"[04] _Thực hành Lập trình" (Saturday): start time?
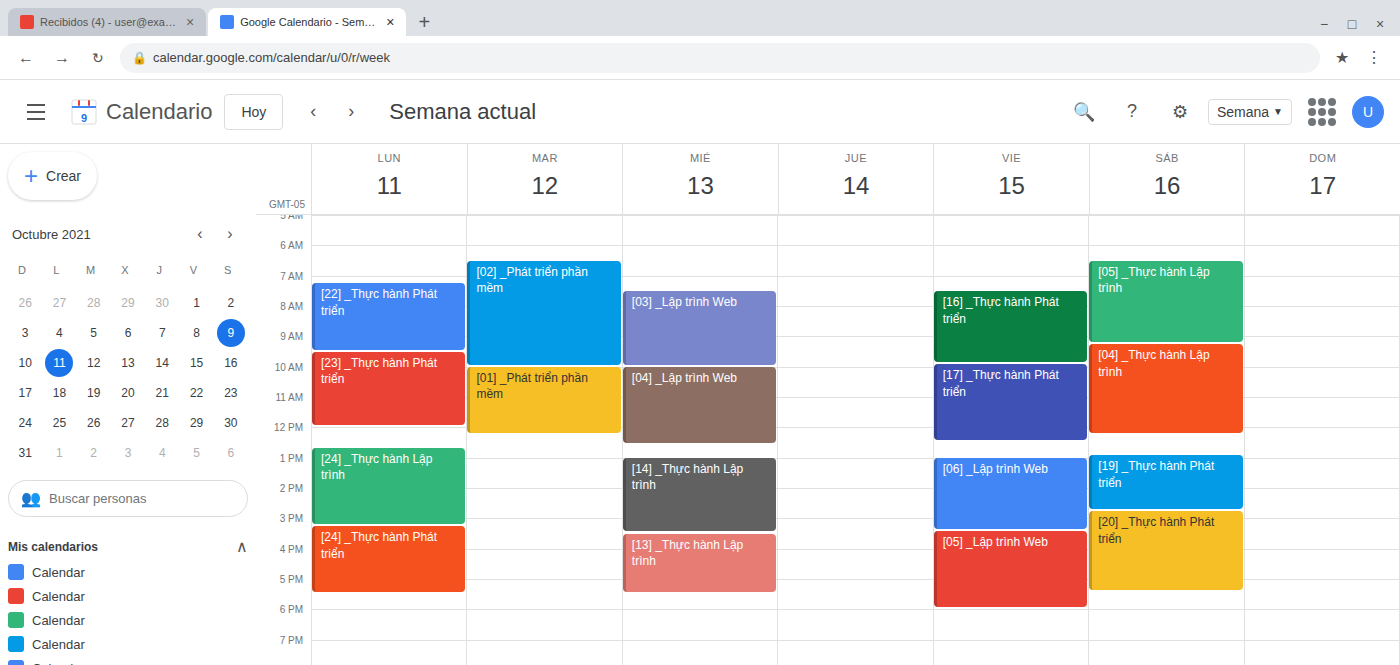
9:15 AM